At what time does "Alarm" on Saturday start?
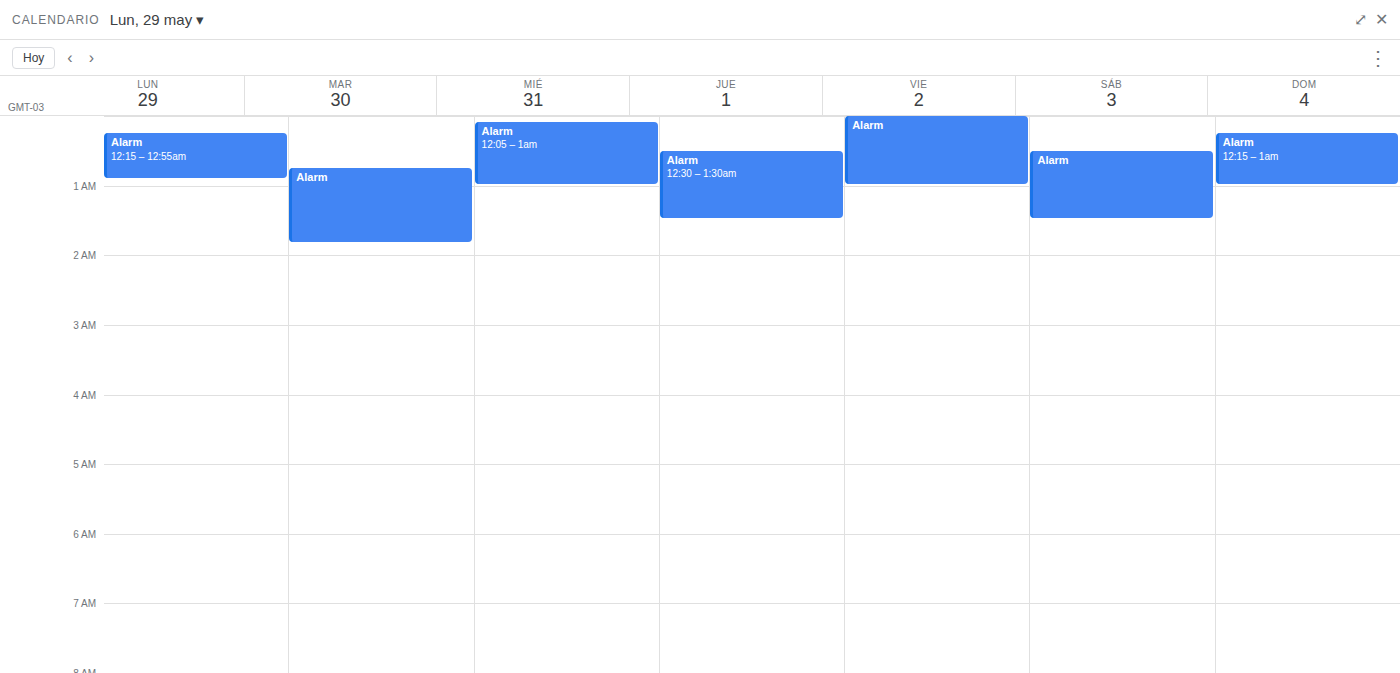
12:30 AM